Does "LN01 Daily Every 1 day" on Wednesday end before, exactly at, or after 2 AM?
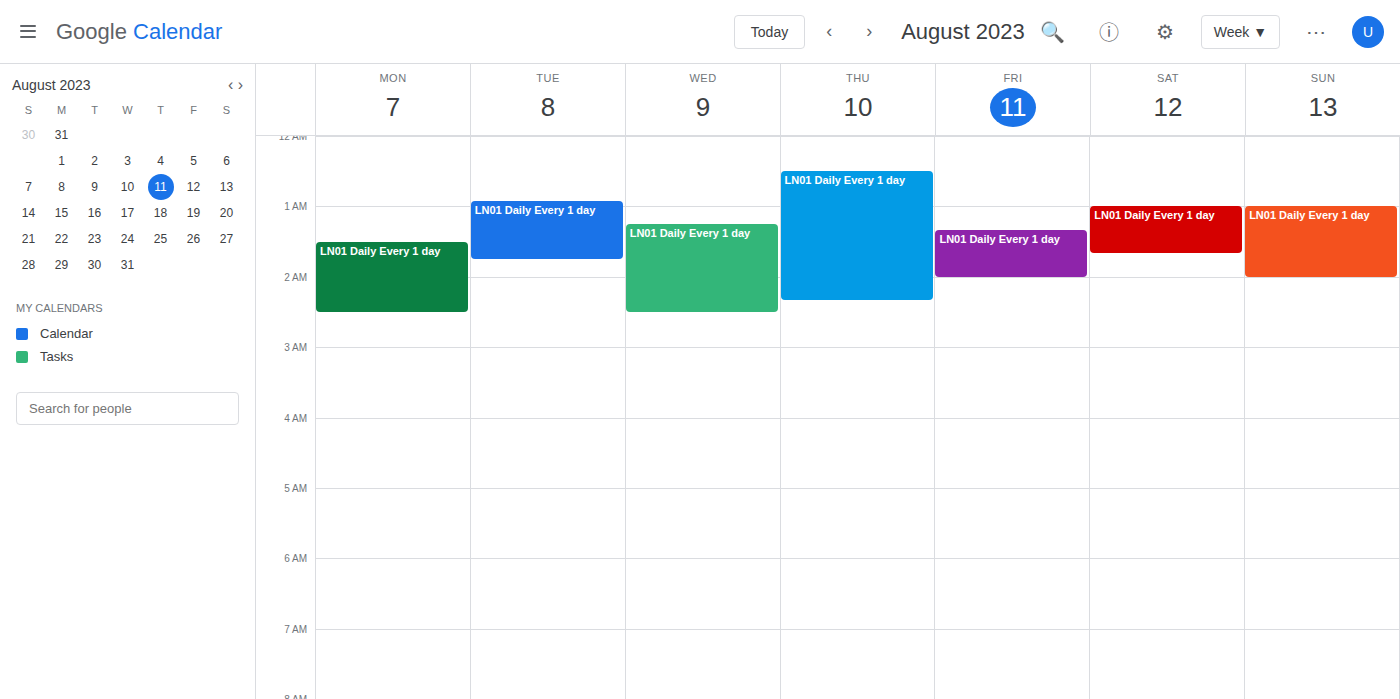
2:30 AM -- after 2 AM, 30 minutes below the 2 AM line.